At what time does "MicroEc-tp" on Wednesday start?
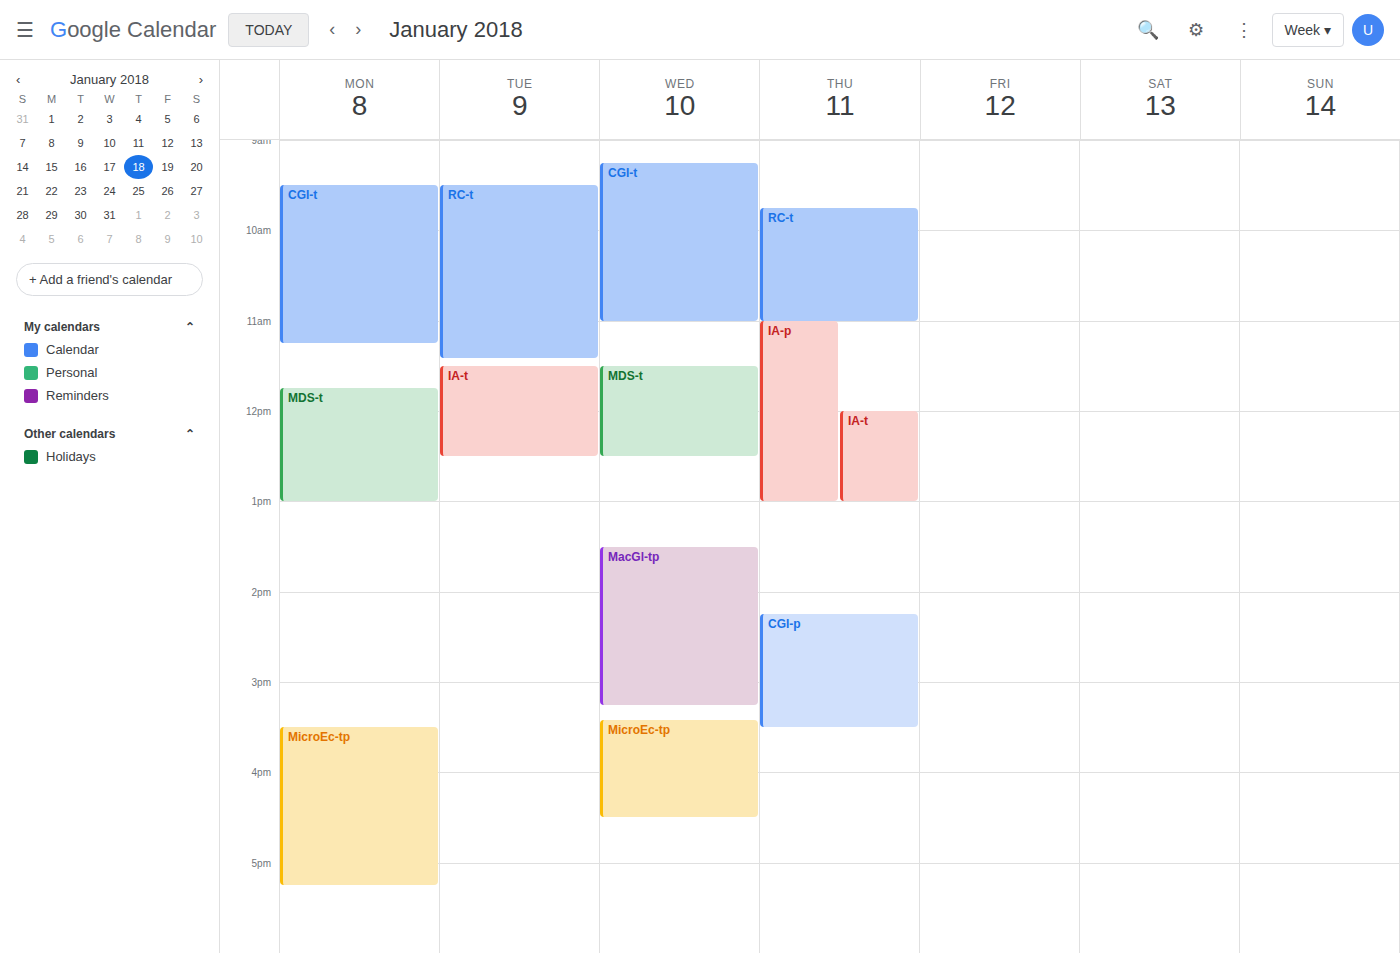
3:25 PM